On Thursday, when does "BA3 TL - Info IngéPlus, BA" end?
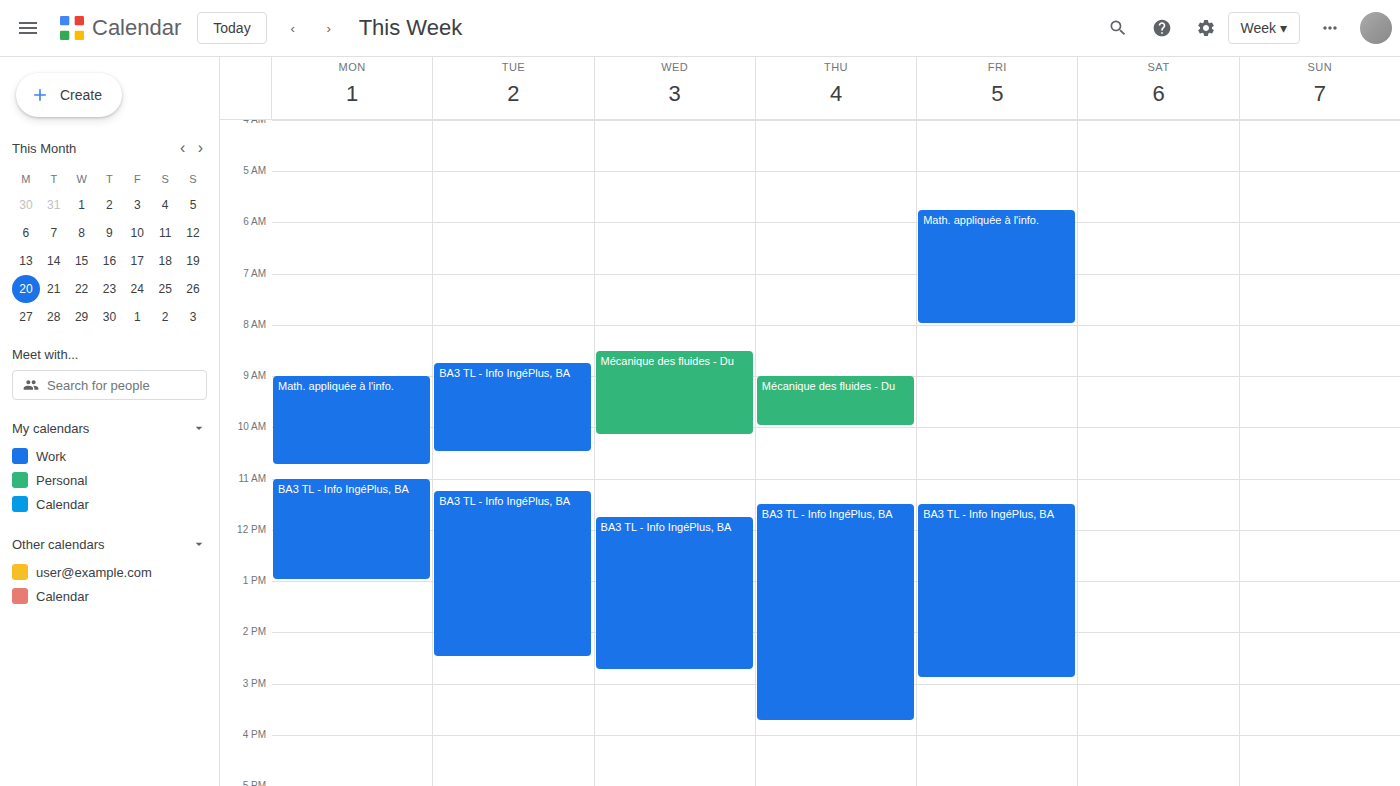
3:45 PM